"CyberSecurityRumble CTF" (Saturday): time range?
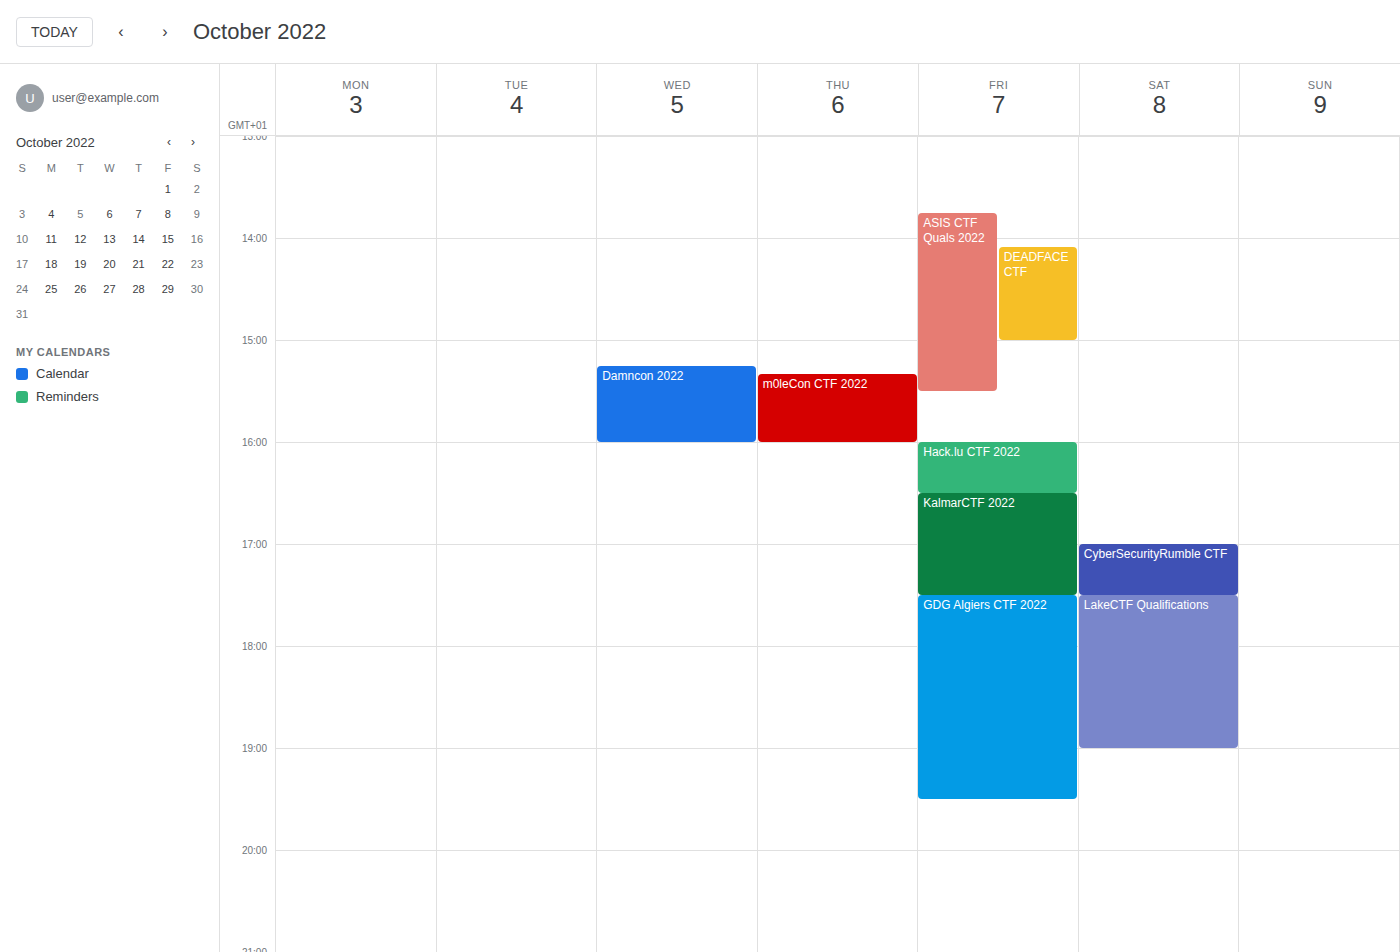
5:00 PM to 5:30 PM